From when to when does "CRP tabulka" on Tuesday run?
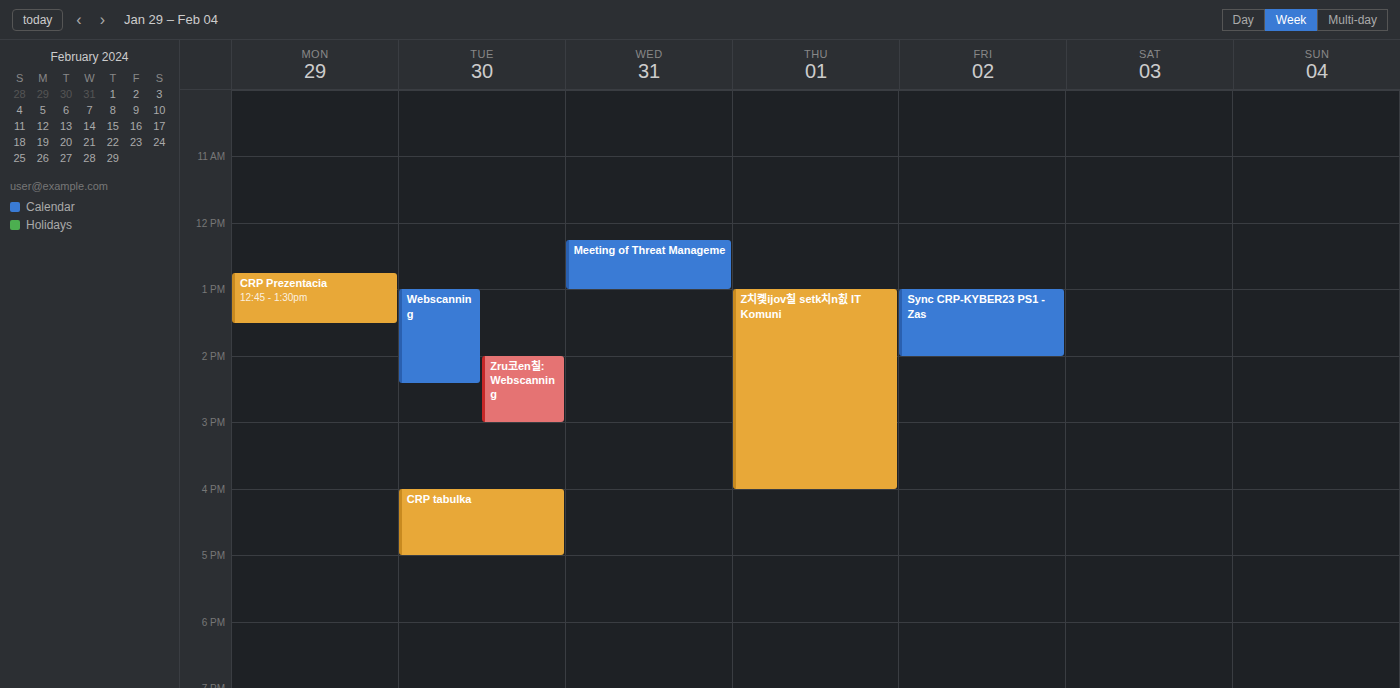
4:00 PM to 5:00 PM